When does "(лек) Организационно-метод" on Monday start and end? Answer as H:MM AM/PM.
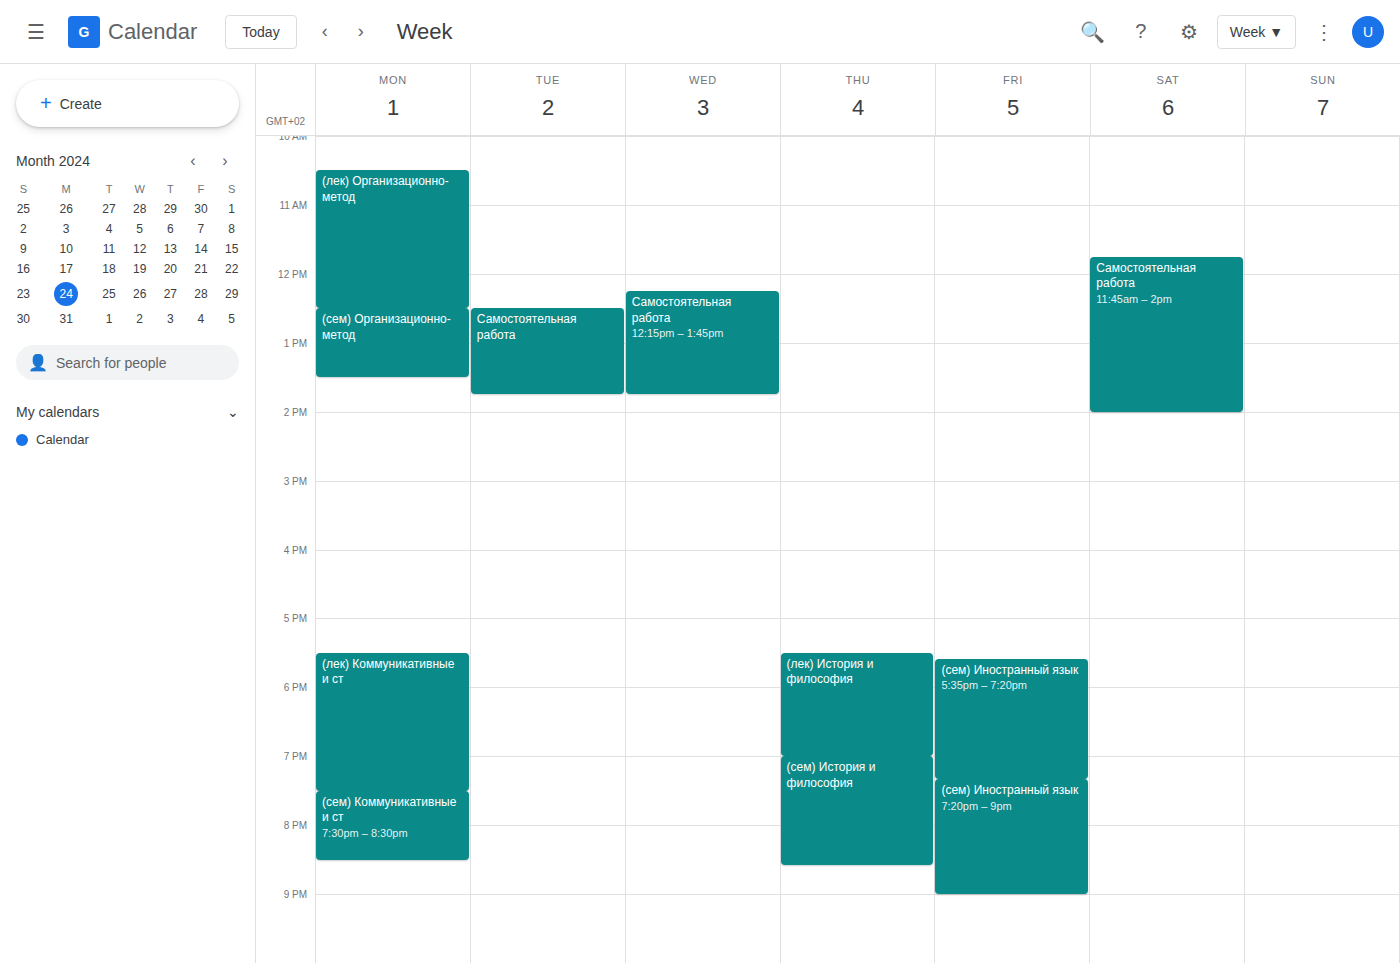
10:30 AM to 12:30 PM